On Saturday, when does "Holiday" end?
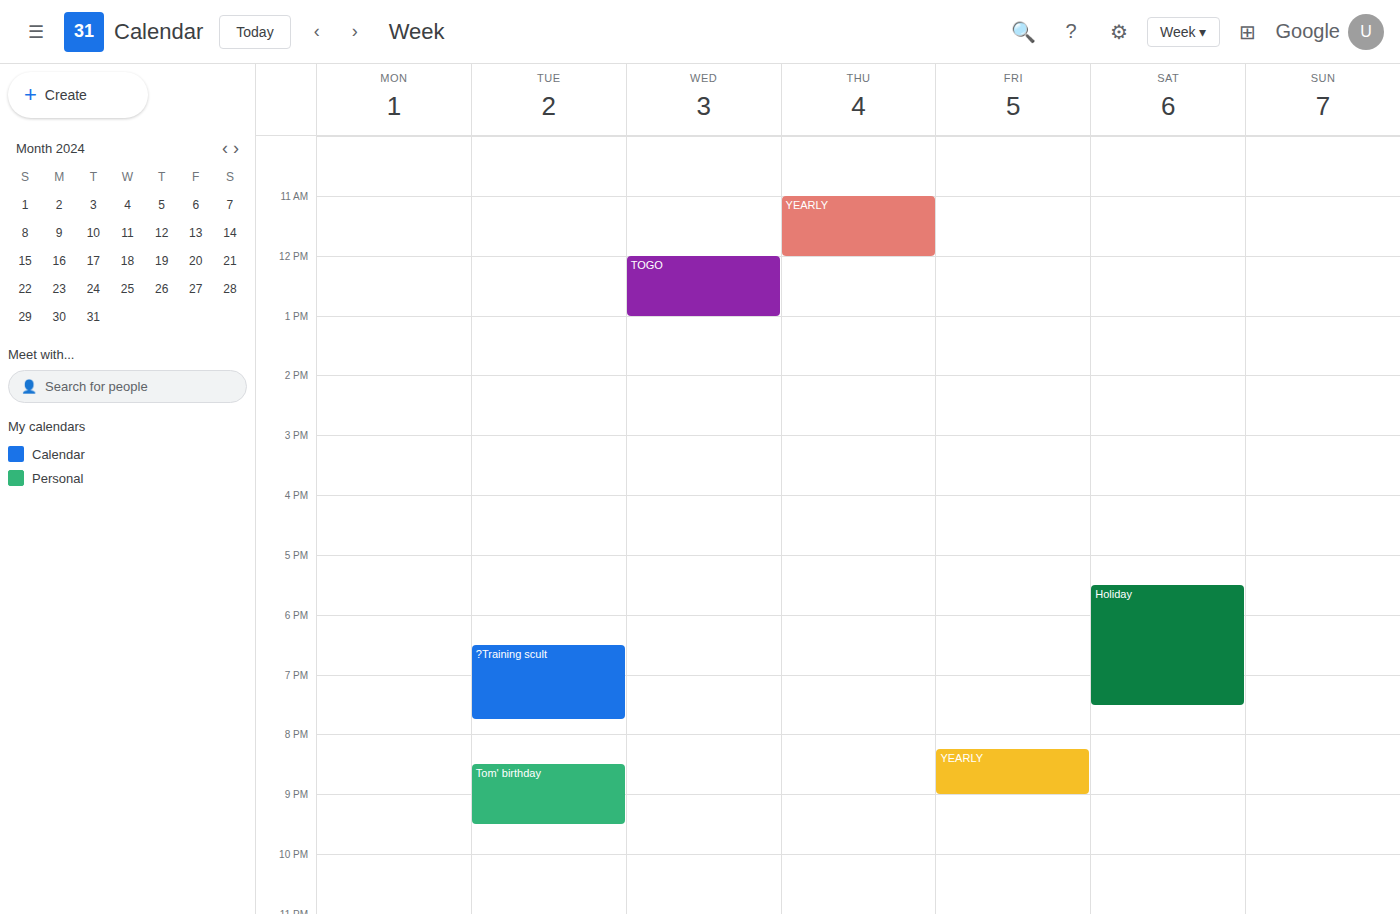
7:30 PM